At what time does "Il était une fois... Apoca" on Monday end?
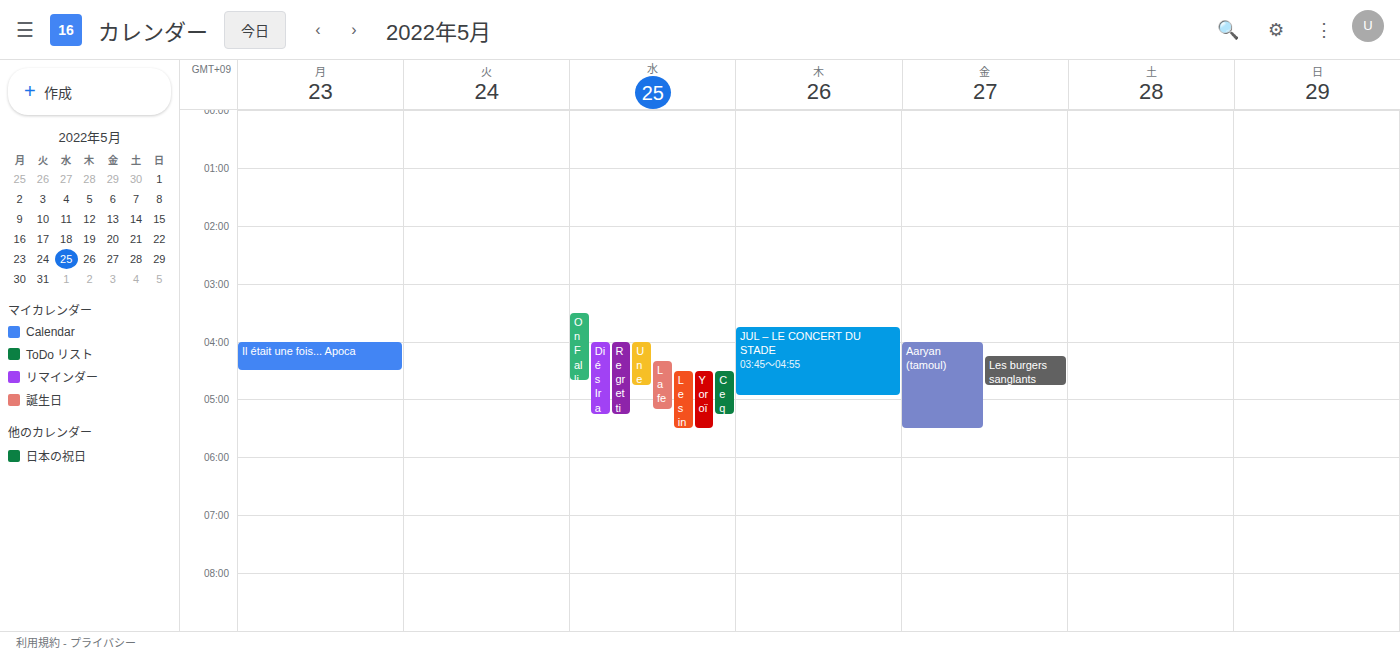
4:30 AM